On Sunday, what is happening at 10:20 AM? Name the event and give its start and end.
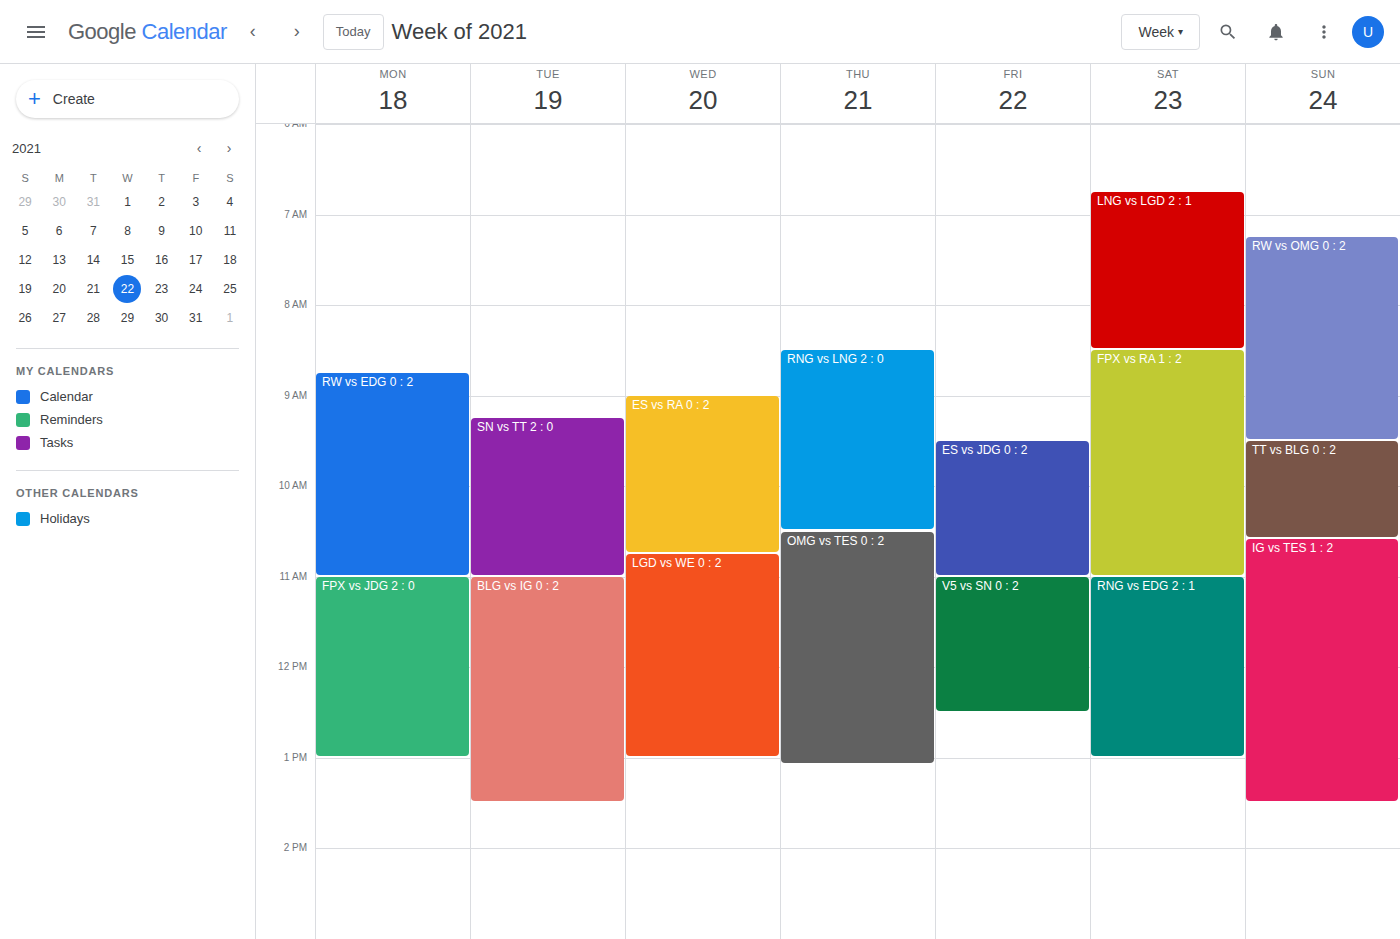
"TT vs BLG 0 : 2", 9:30 AM to 10:35 AM